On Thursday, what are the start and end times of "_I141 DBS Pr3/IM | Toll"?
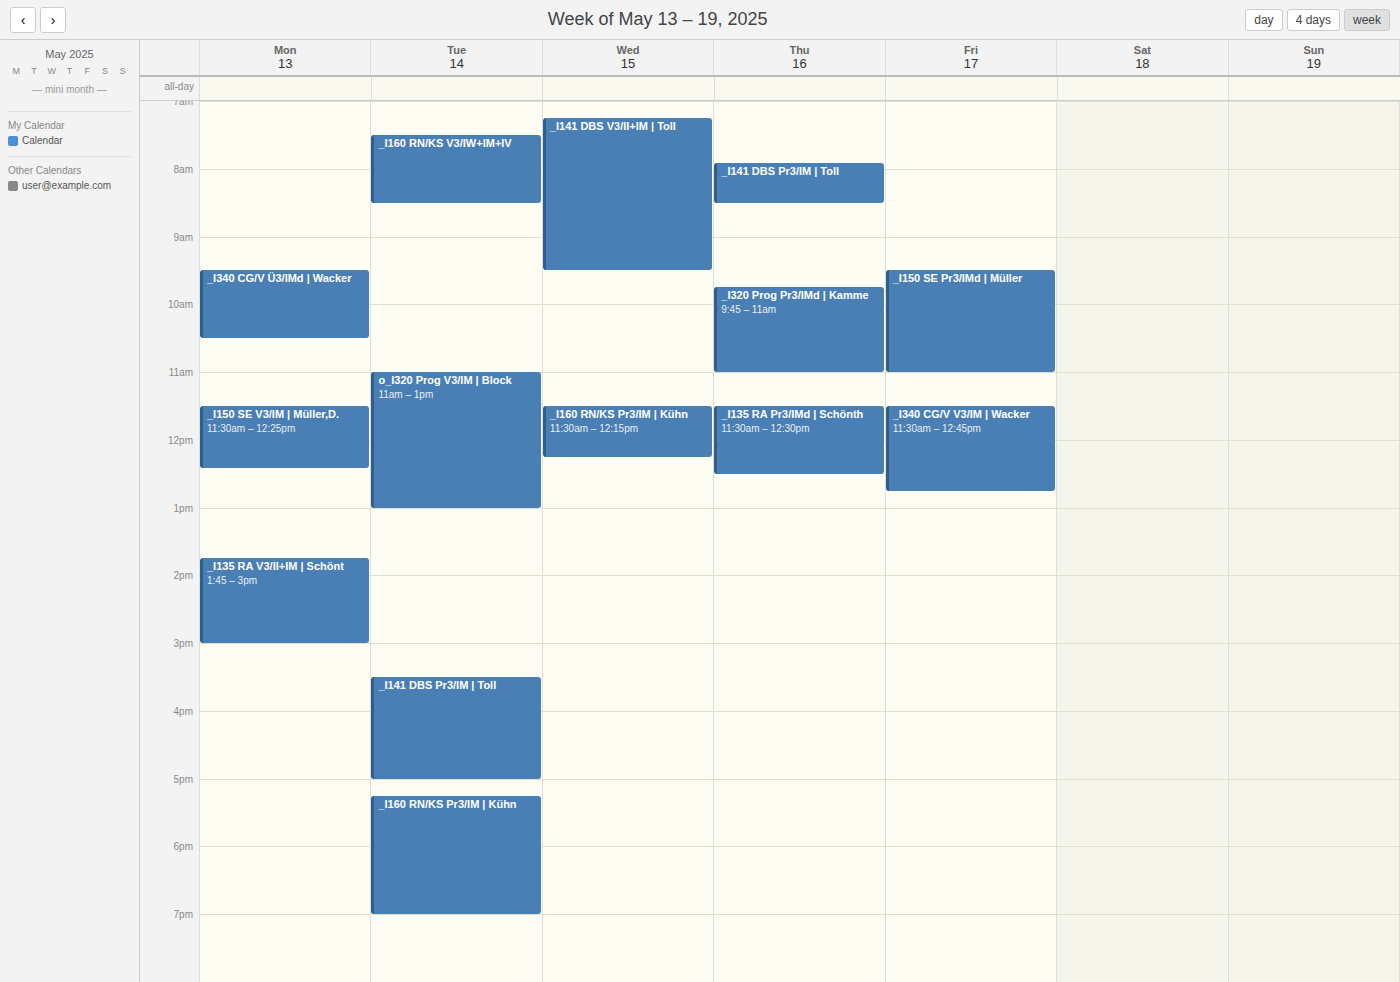
7:55 AM to 8:30 AM